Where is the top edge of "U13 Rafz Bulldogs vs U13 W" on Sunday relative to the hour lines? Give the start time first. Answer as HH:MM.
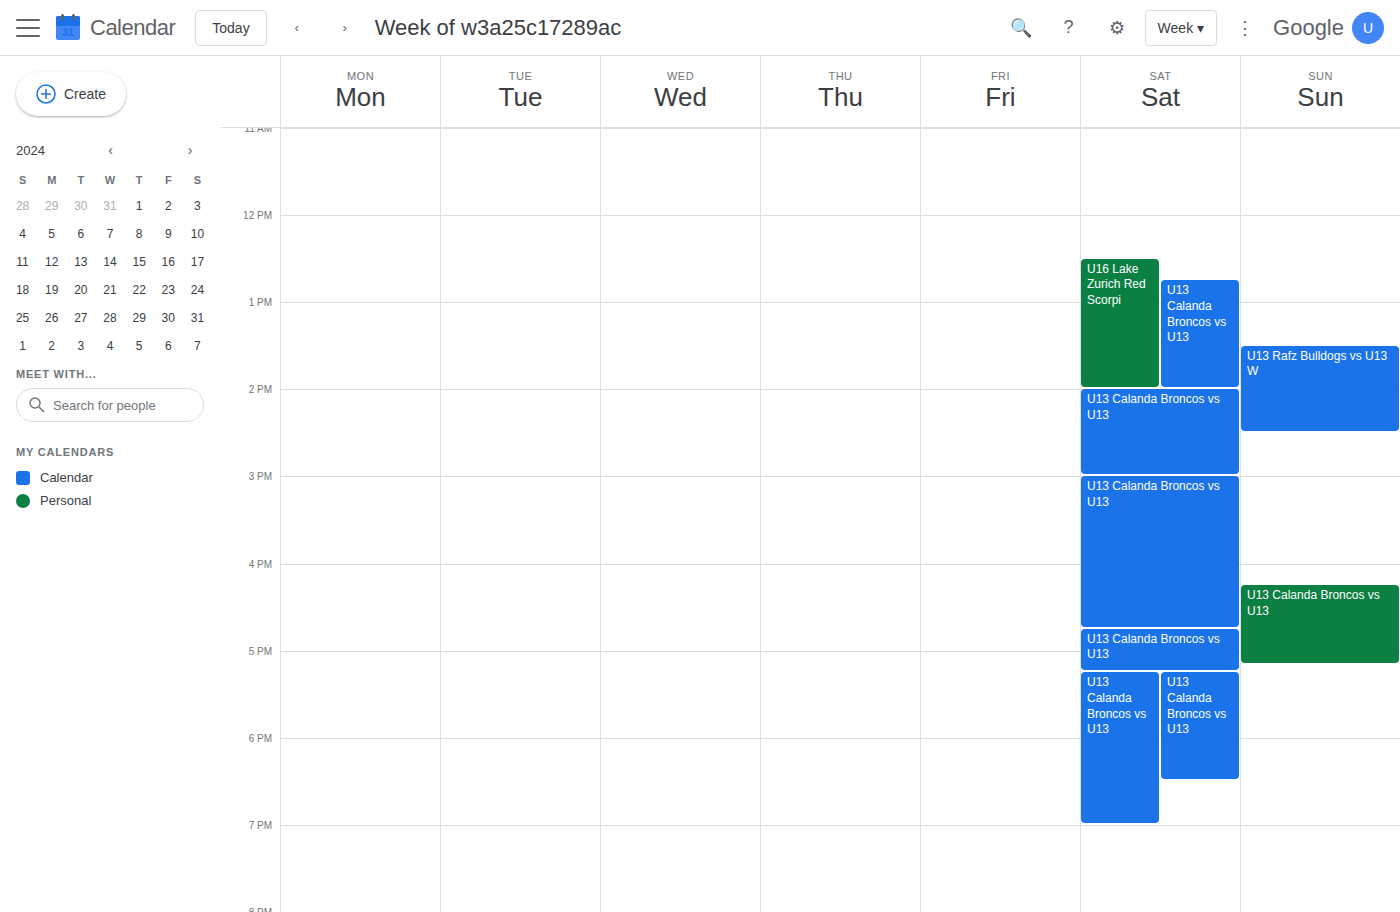
13:30 -- halfway between the 13:00 and 14:00 lines.